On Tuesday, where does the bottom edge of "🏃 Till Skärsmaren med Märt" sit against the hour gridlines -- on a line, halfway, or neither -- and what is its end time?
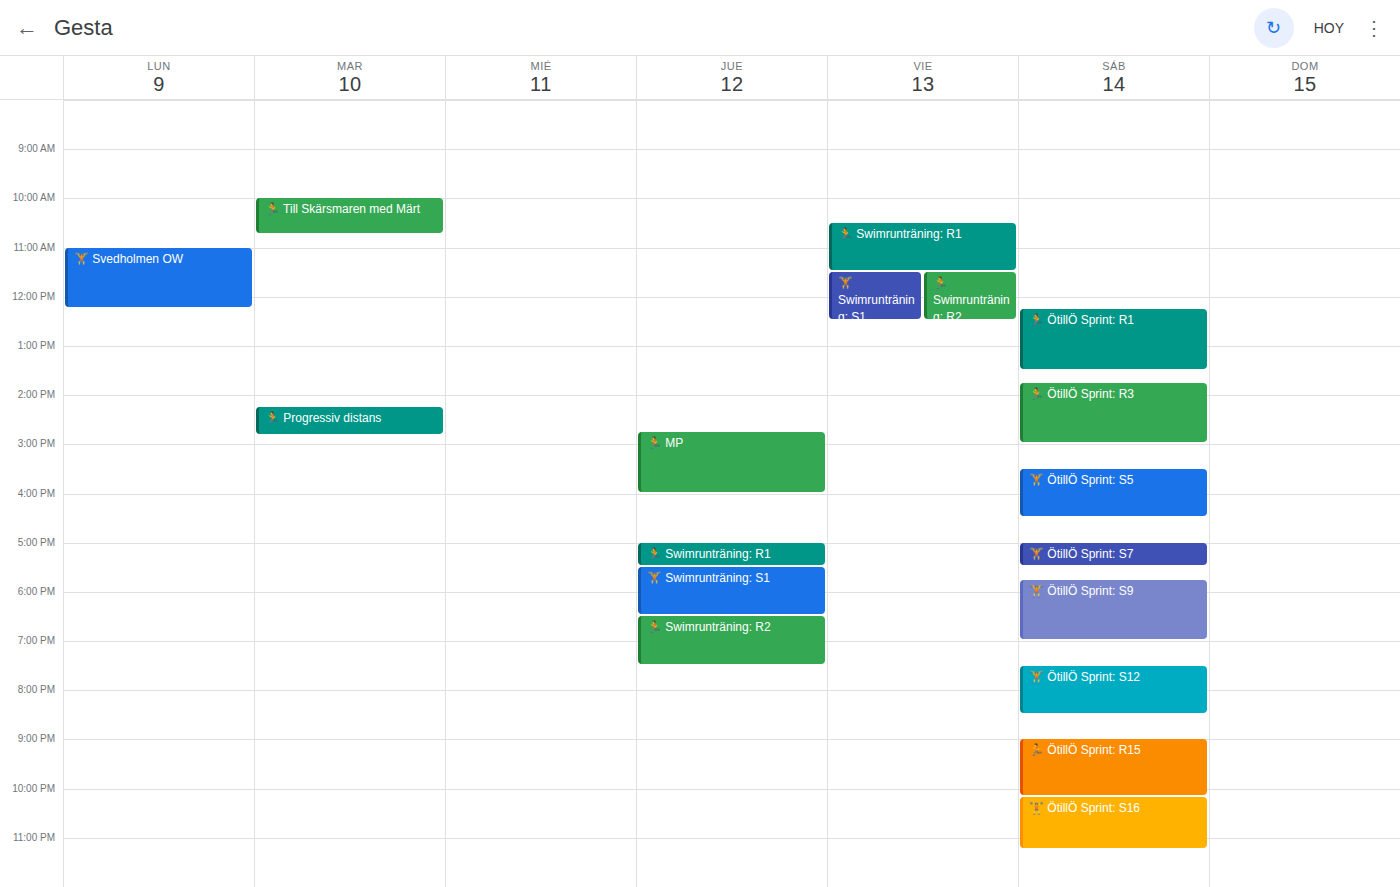
10:45 AM -- neither: three quarters of the way from the 10 AM line to the 11 AM line.